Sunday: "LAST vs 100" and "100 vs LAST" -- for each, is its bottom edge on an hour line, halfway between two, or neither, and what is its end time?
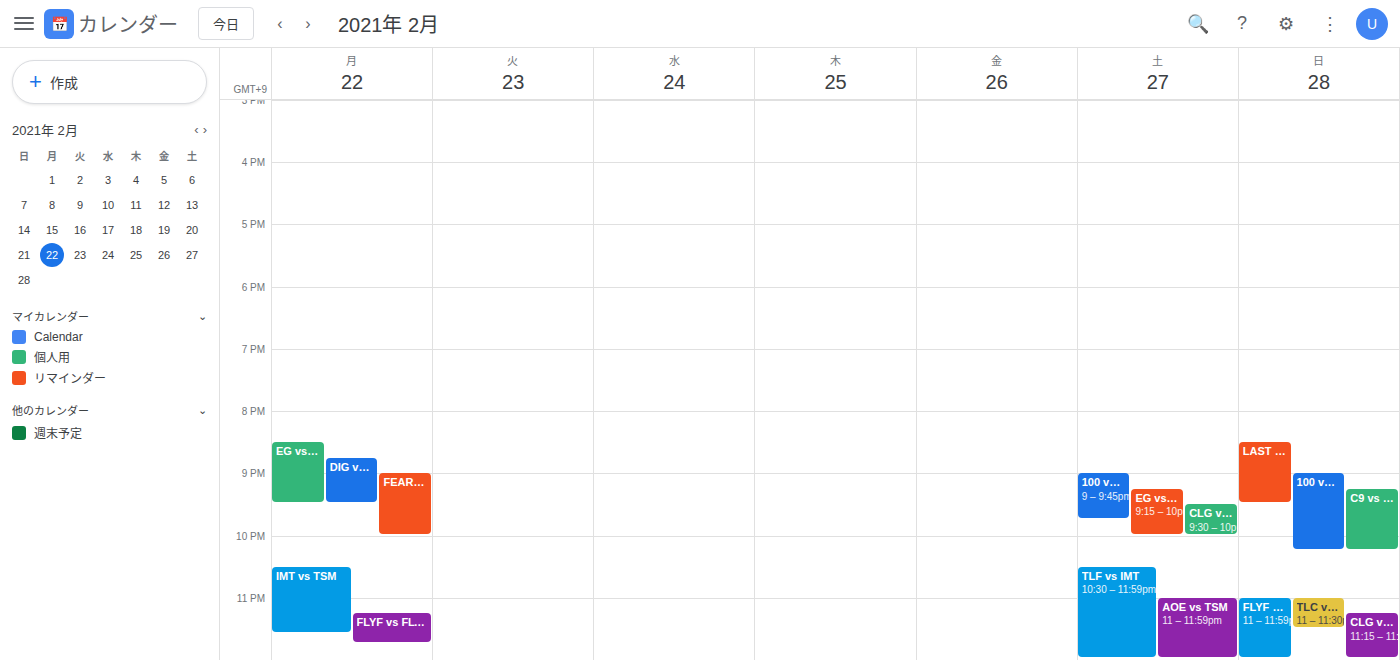
"LAST vs 100": 9:30 PM, halfway between the 9 PM and 10 PM lines. "100 vs LAST": 10:15 PM, neither: a quarter of the way from the 10 PM line to the 11 PM line.